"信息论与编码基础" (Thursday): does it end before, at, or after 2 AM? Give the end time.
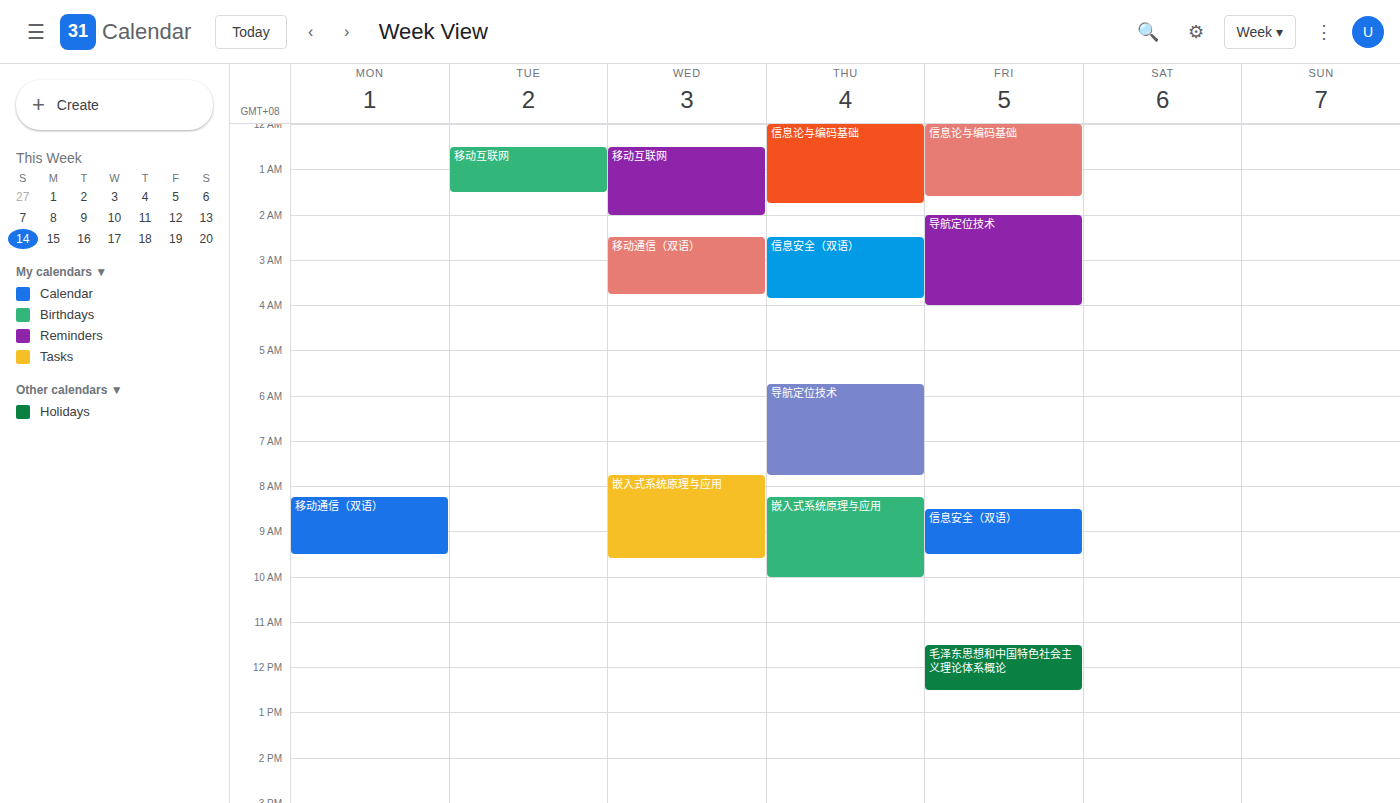
1:45 AM -- before 2 AM, 15 minutes above the 2 AM line.